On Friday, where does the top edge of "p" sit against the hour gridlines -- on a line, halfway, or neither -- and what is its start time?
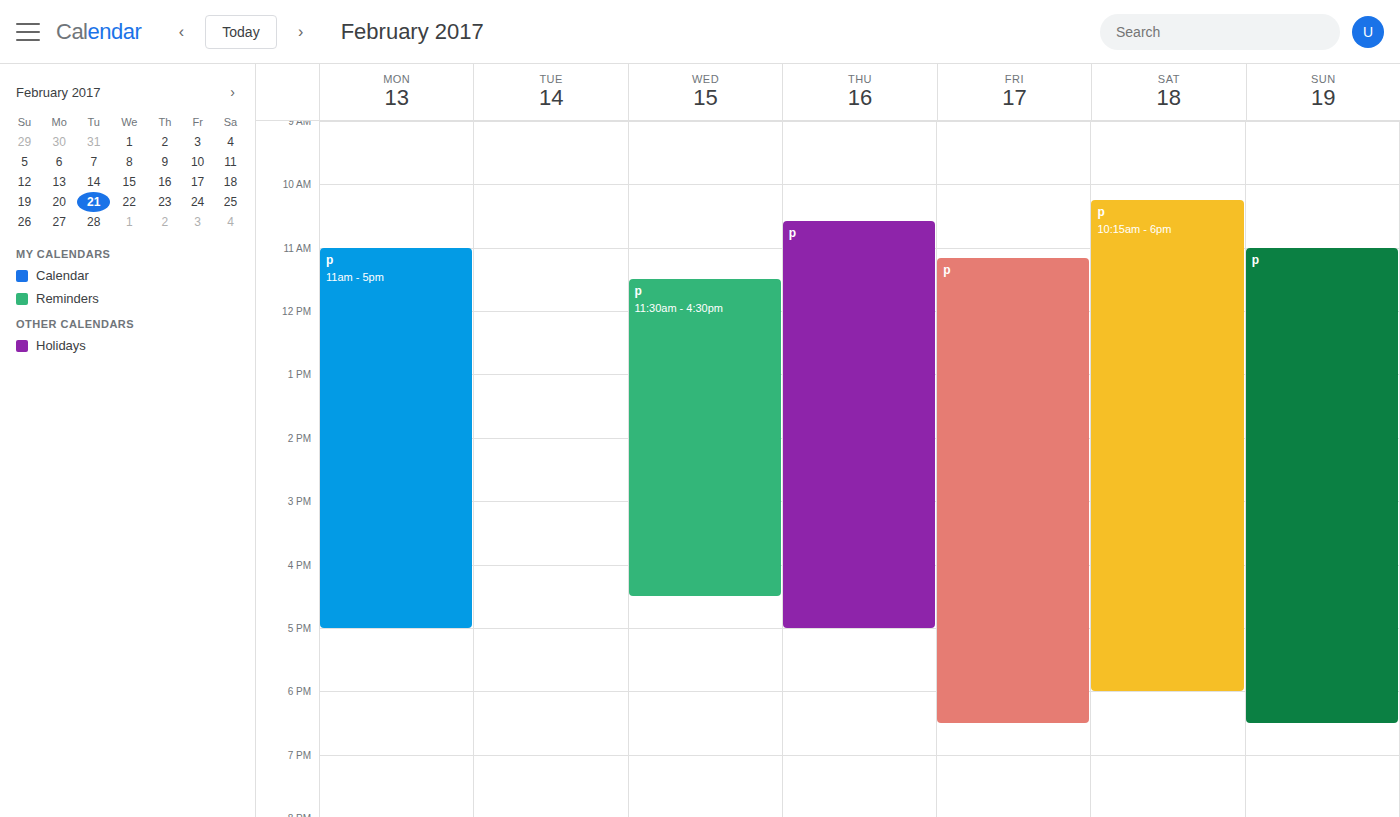
11:10 AM -- neither: 10 minutes below the 11 AM line and 50 minutes above the 12 PM line.